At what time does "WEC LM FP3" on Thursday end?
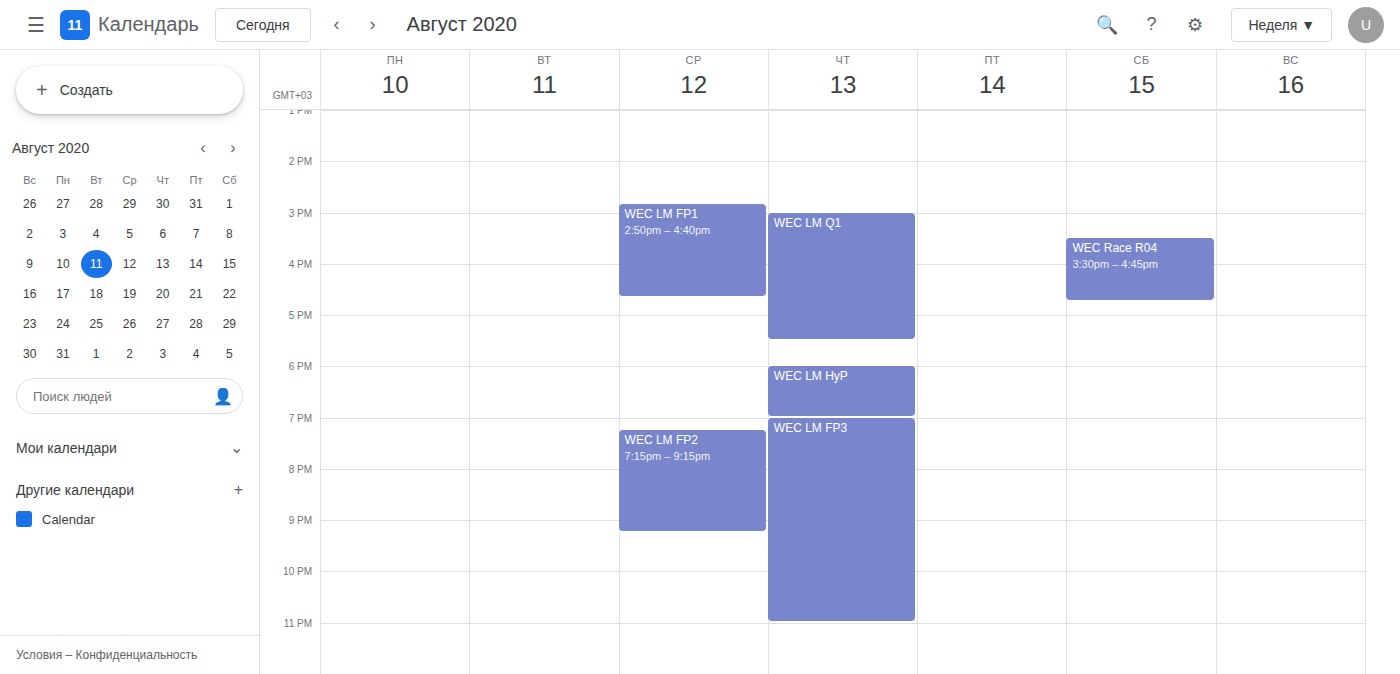
11:00 PM